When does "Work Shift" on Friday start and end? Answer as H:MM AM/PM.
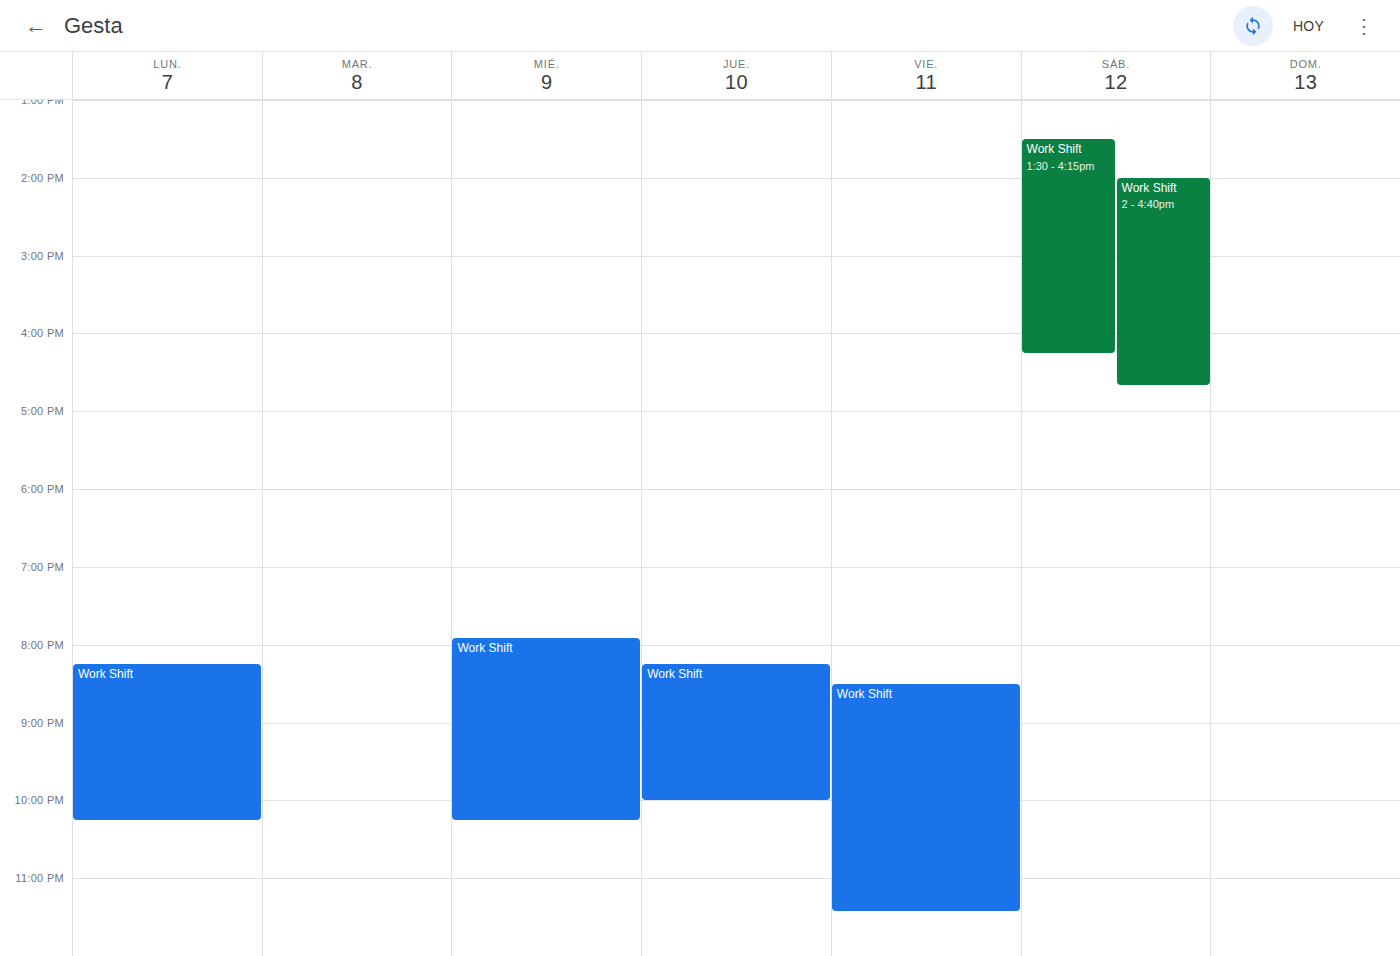
8:30 PM to 11:25 PM